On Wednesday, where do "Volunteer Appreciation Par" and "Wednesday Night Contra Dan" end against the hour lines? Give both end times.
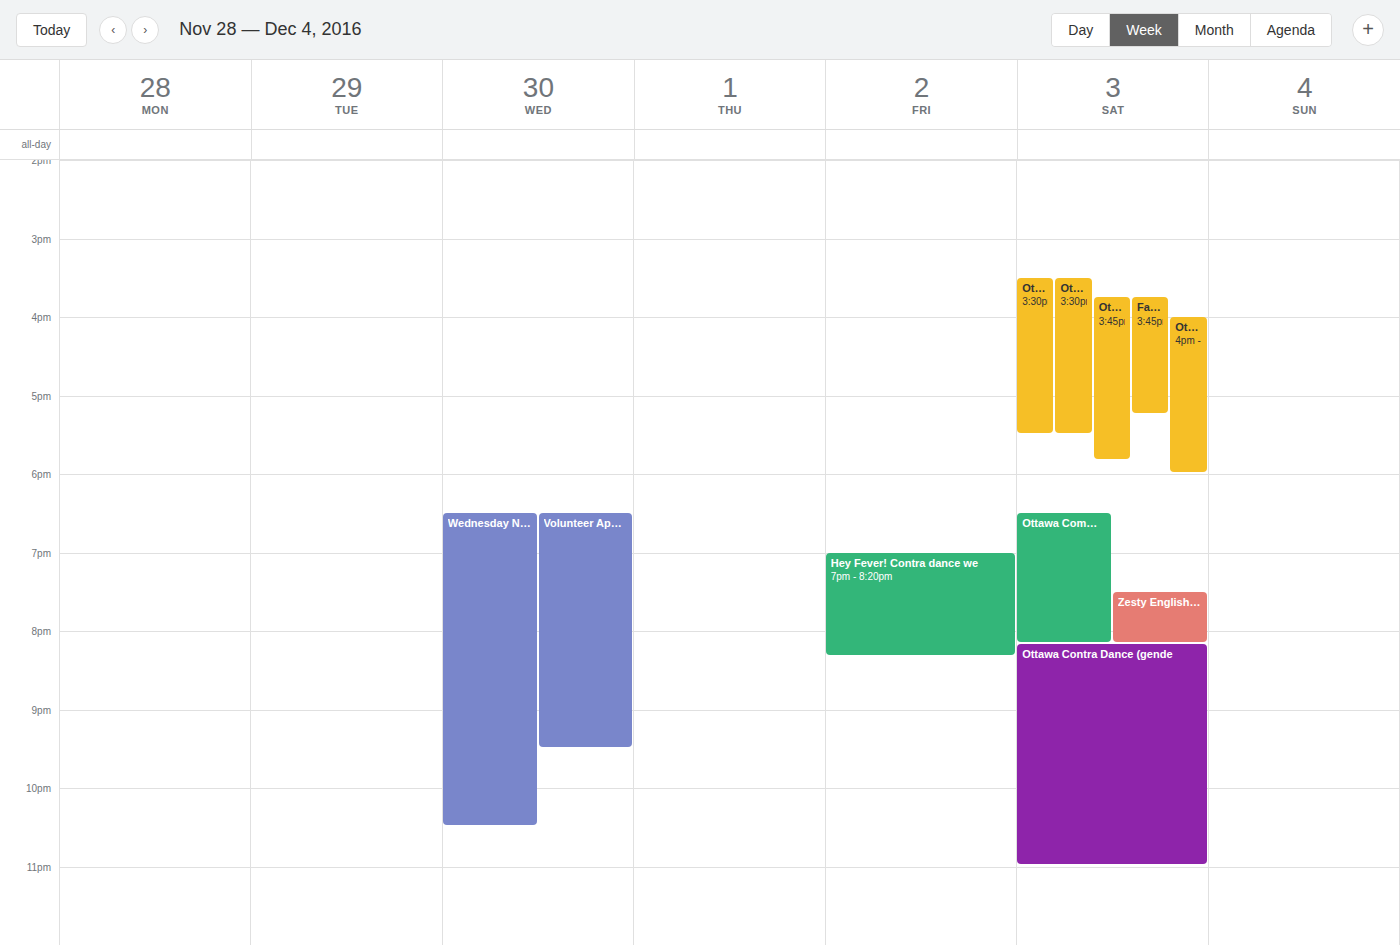
"Volunteer Appreciation Par": 9:30 PM, halfway between the 9 PM and 10 PM lines. "Wednesday Night Contra Dan": 10:30 PM, halfway between the 10 PM and 11 PM lines.